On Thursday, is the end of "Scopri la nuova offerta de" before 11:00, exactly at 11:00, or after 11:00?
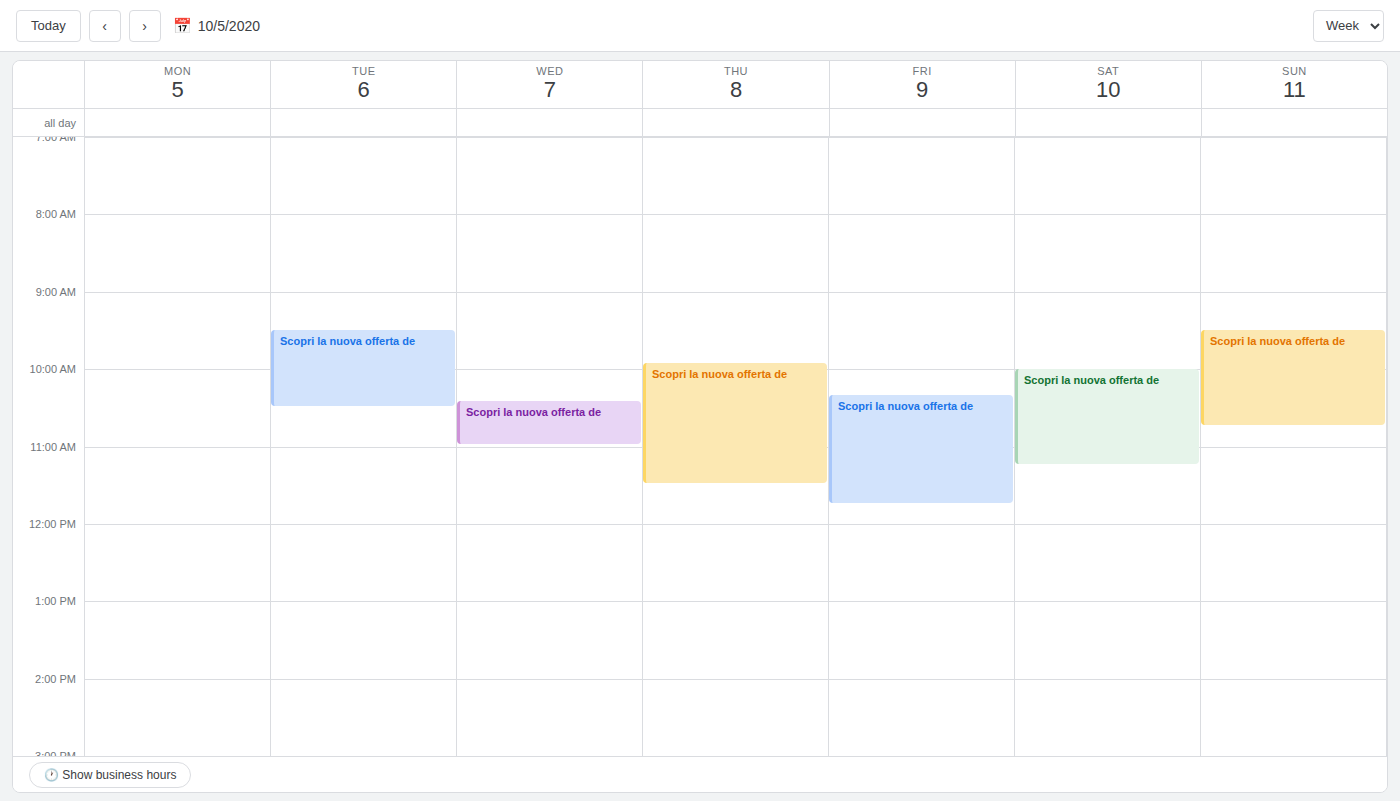
11:30 -- after 11:00, 30 minutes below the 11:00 line.